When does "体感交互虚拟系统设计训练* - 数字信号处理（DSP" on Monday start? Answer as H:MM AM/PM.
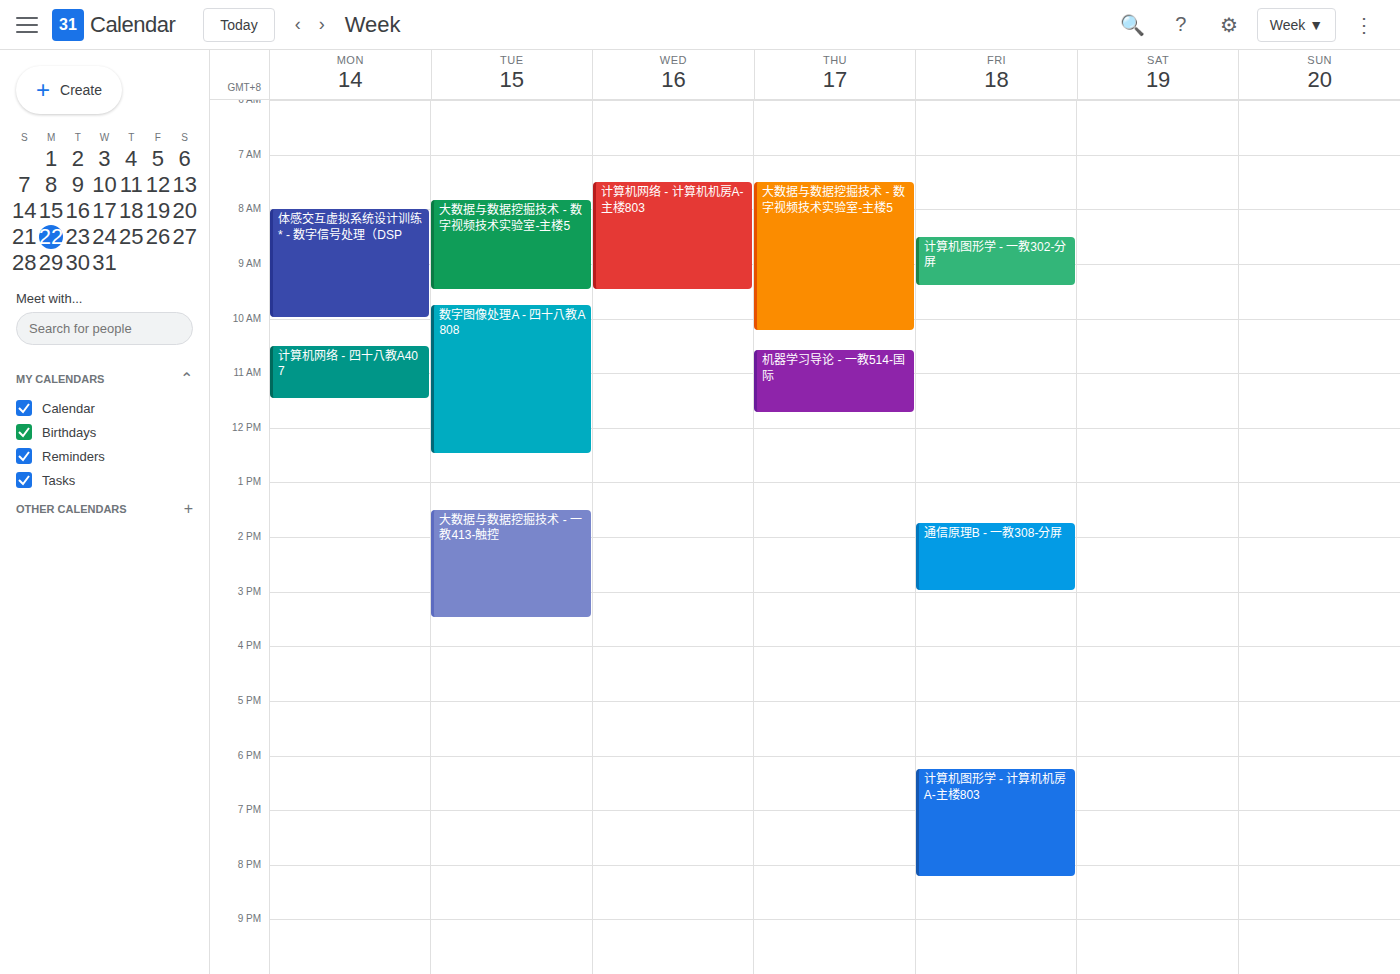
8:00 AM